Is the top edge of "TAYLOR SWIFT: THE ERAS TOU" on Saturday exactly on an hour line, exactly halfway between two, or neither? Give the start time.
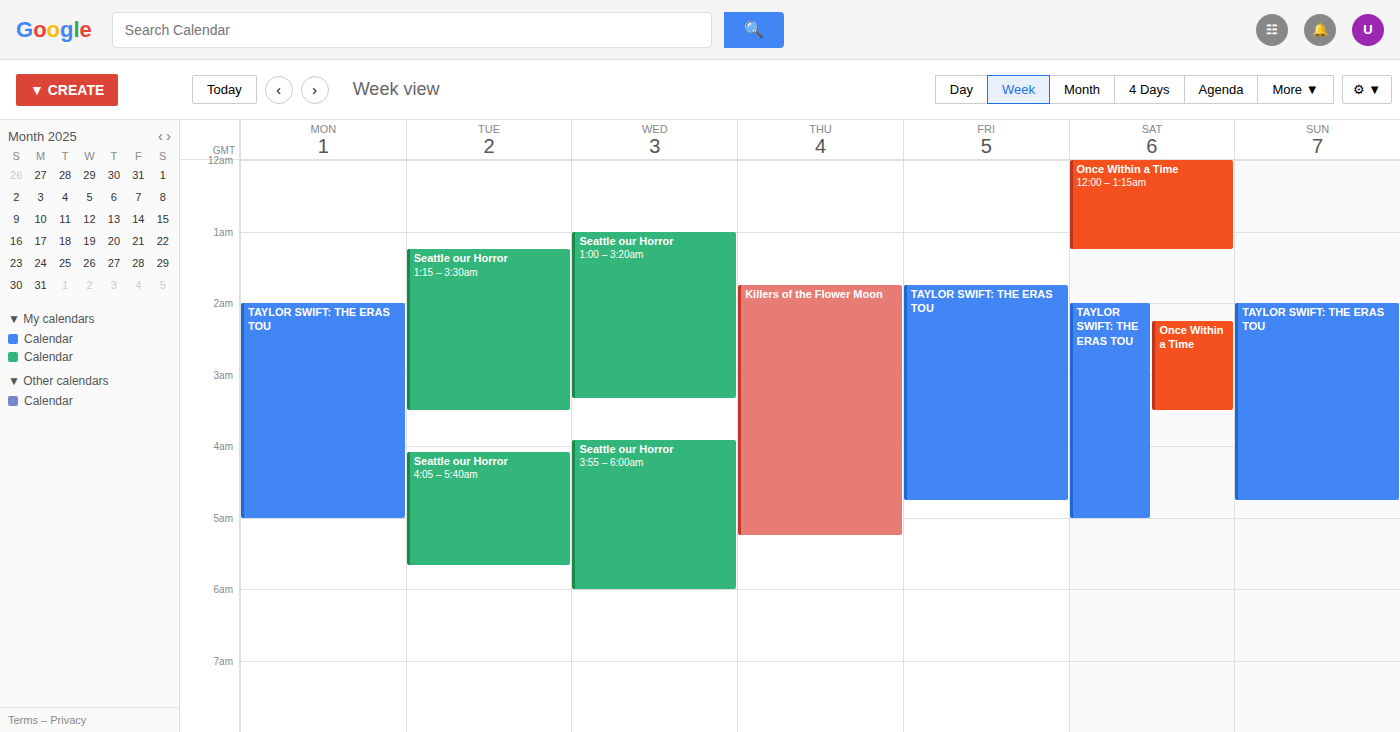
2:00 AM -- exactly on the 2 AM line.